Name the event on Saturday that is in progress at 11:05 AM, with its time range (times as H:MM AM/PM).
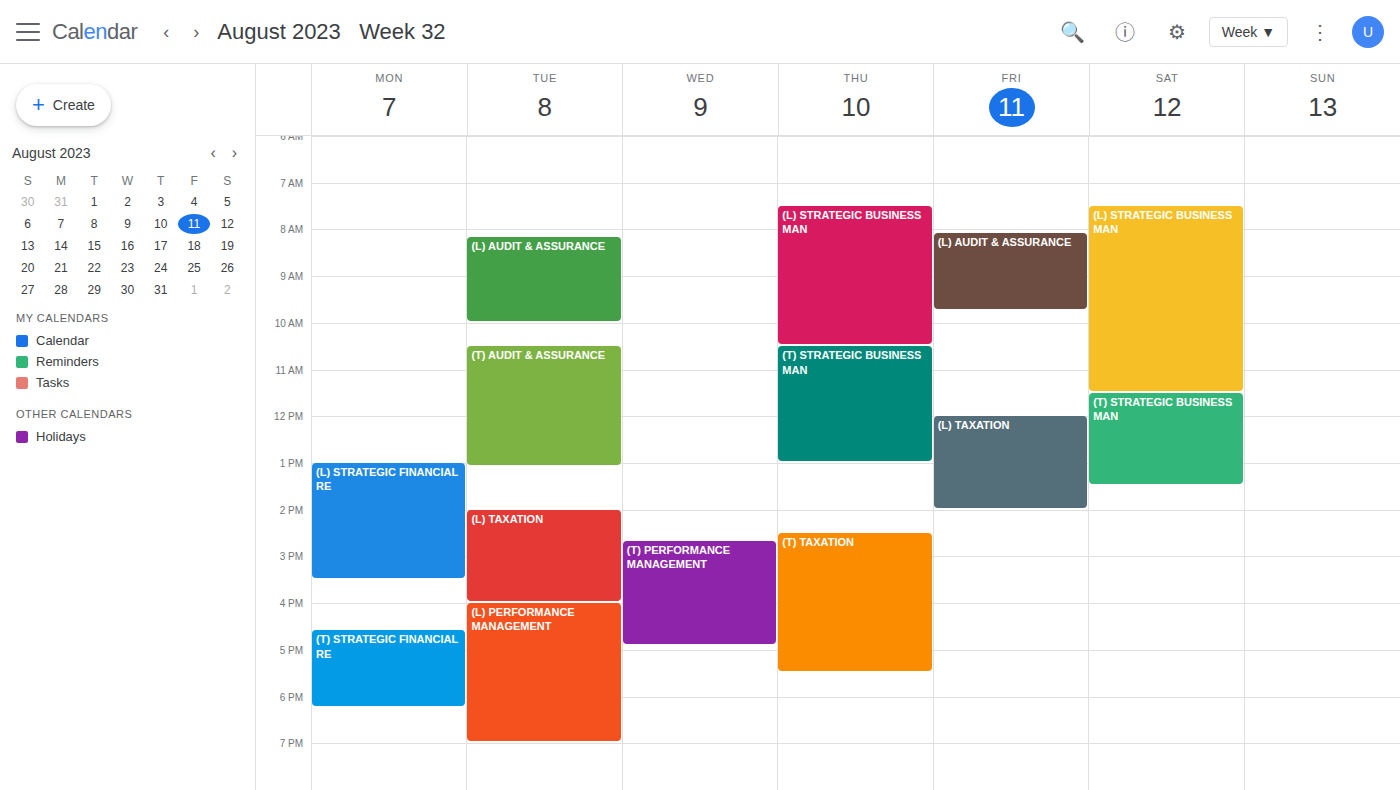
"(L) STRATEGIC BUSINESS MAN", 7:30 AM to 11:30 AM